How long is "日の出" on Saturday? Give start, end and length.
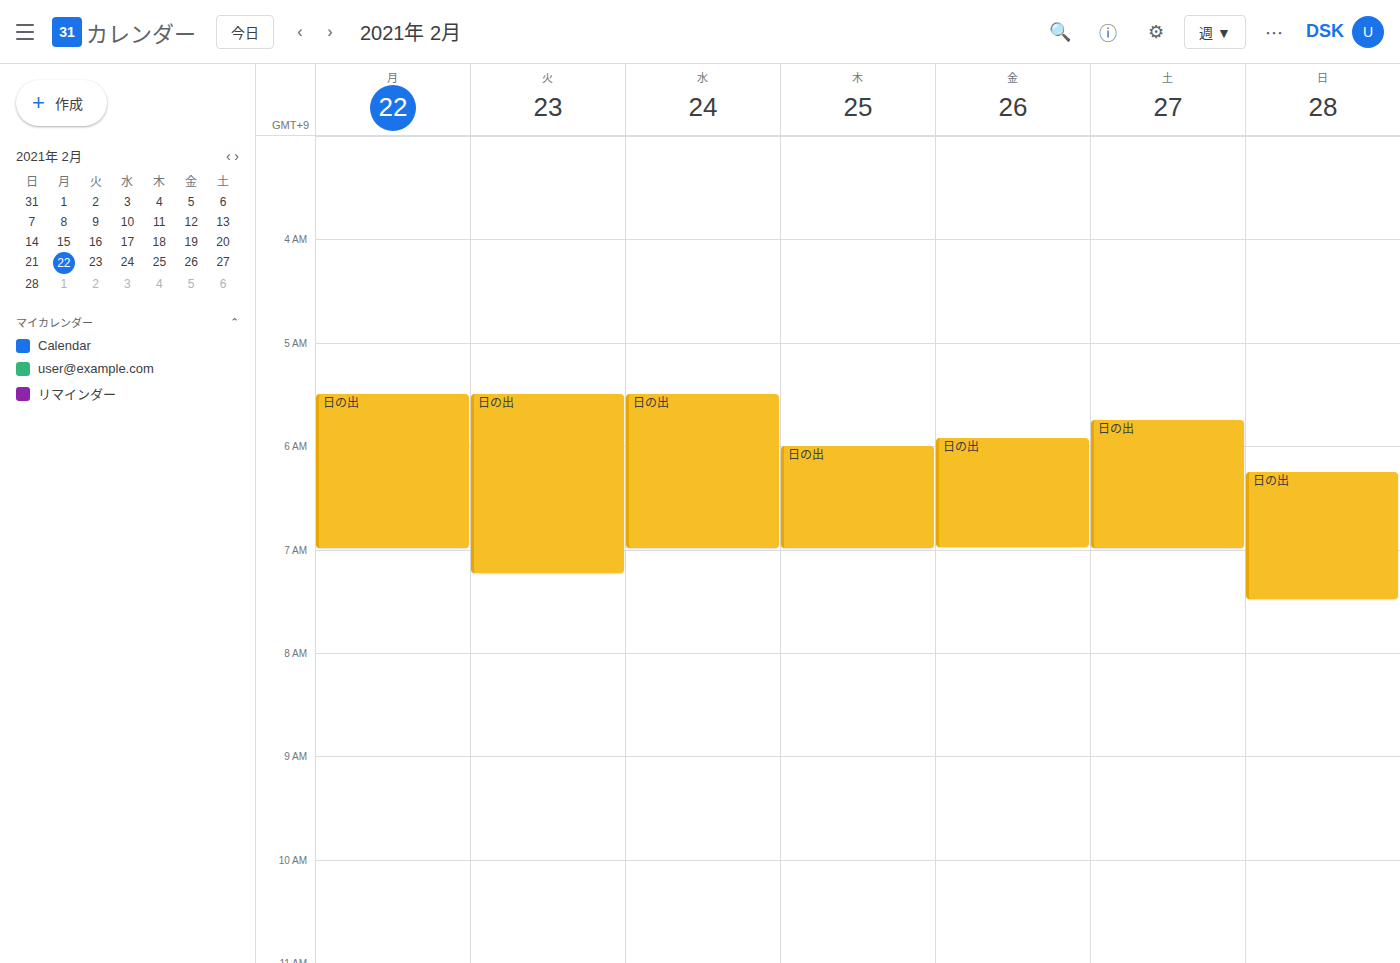
5:45 AM to 7:00 AM, 1 hour 15 minutes